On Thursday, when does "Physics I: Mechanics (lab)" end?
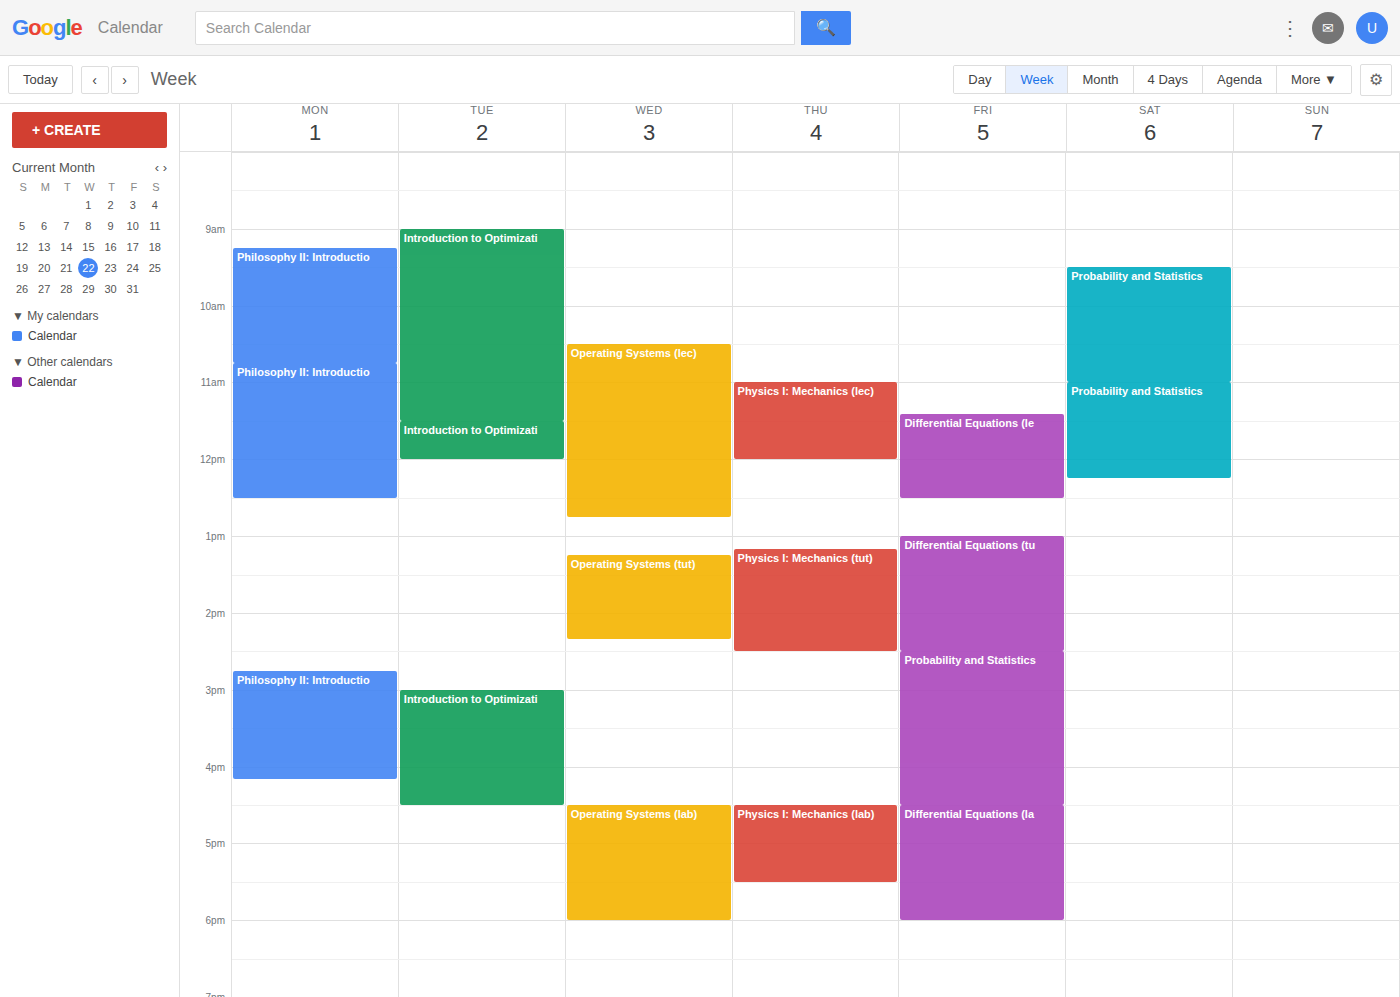
5:30 PM